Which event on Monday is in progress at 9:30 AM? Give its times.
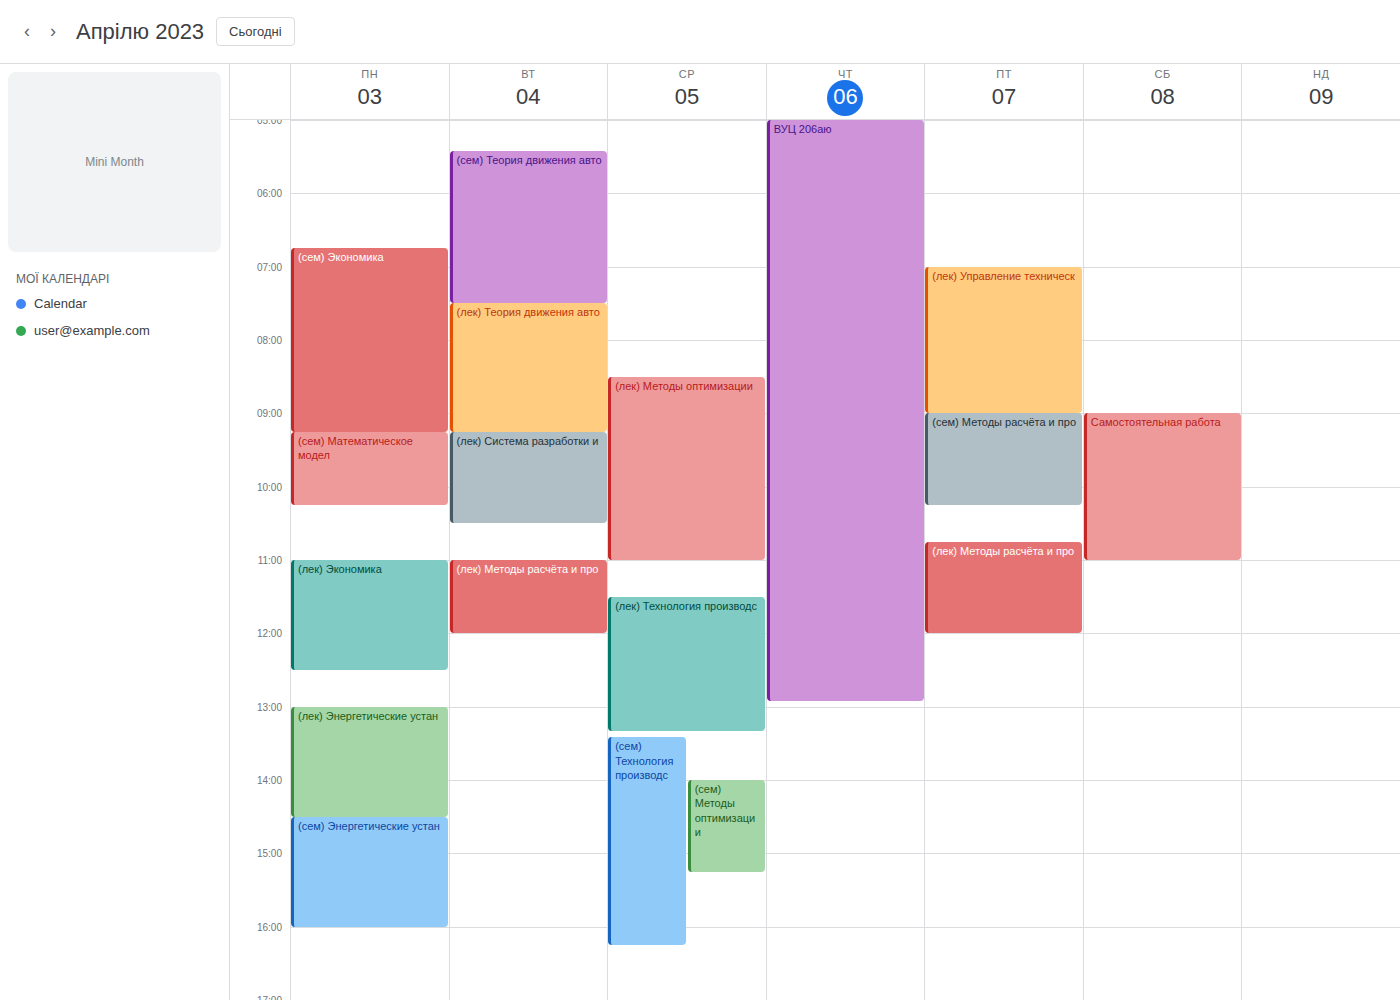
"(сем) Математическое модел", 9:15 AM to 10:15 AM